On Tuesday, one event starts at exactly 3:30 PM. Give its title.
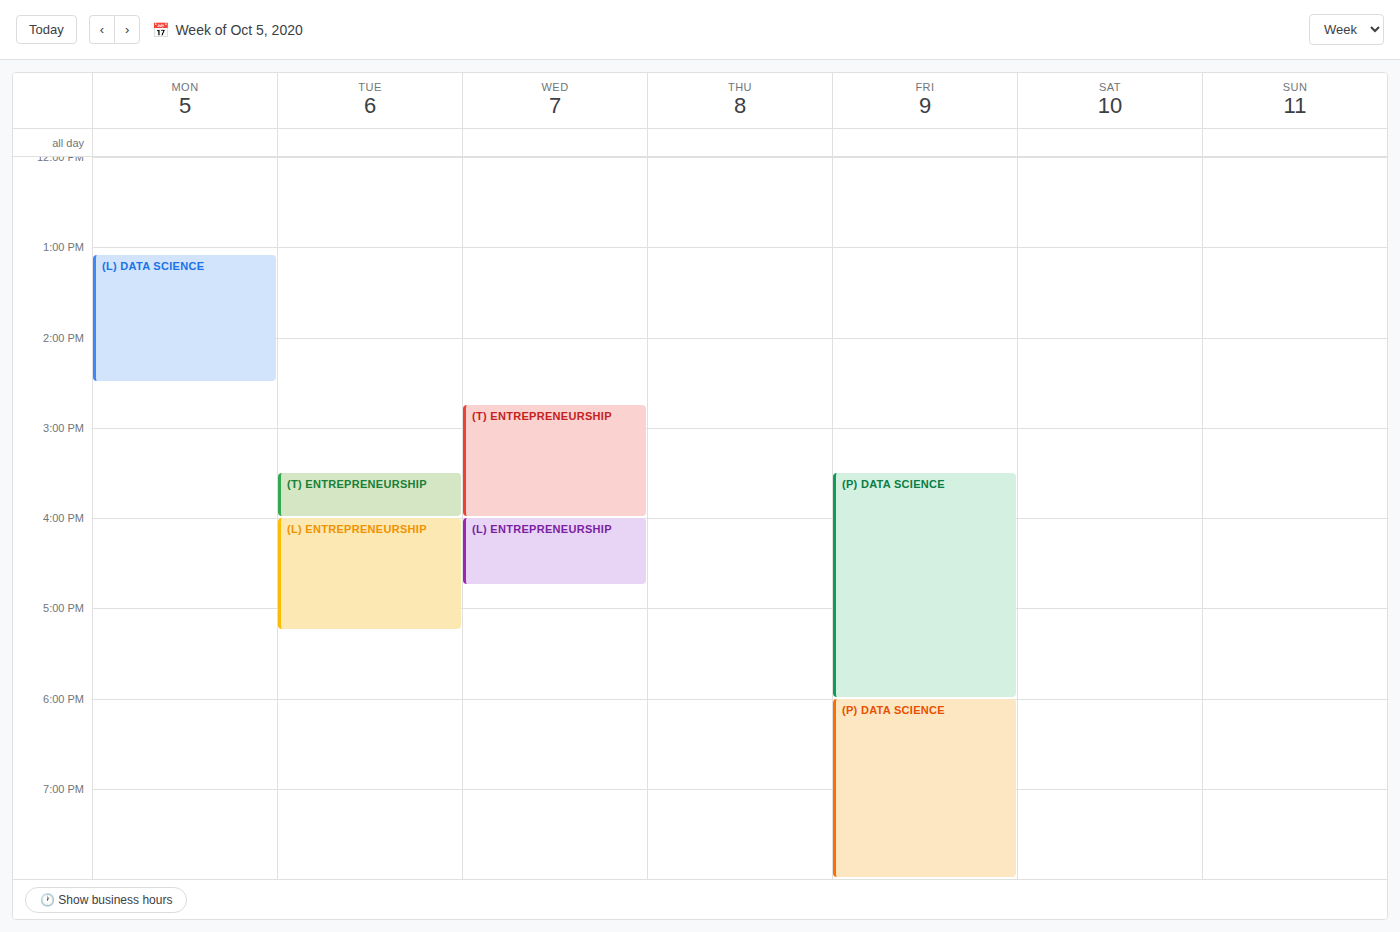
"(T) ENTREPRENEURSHIP"